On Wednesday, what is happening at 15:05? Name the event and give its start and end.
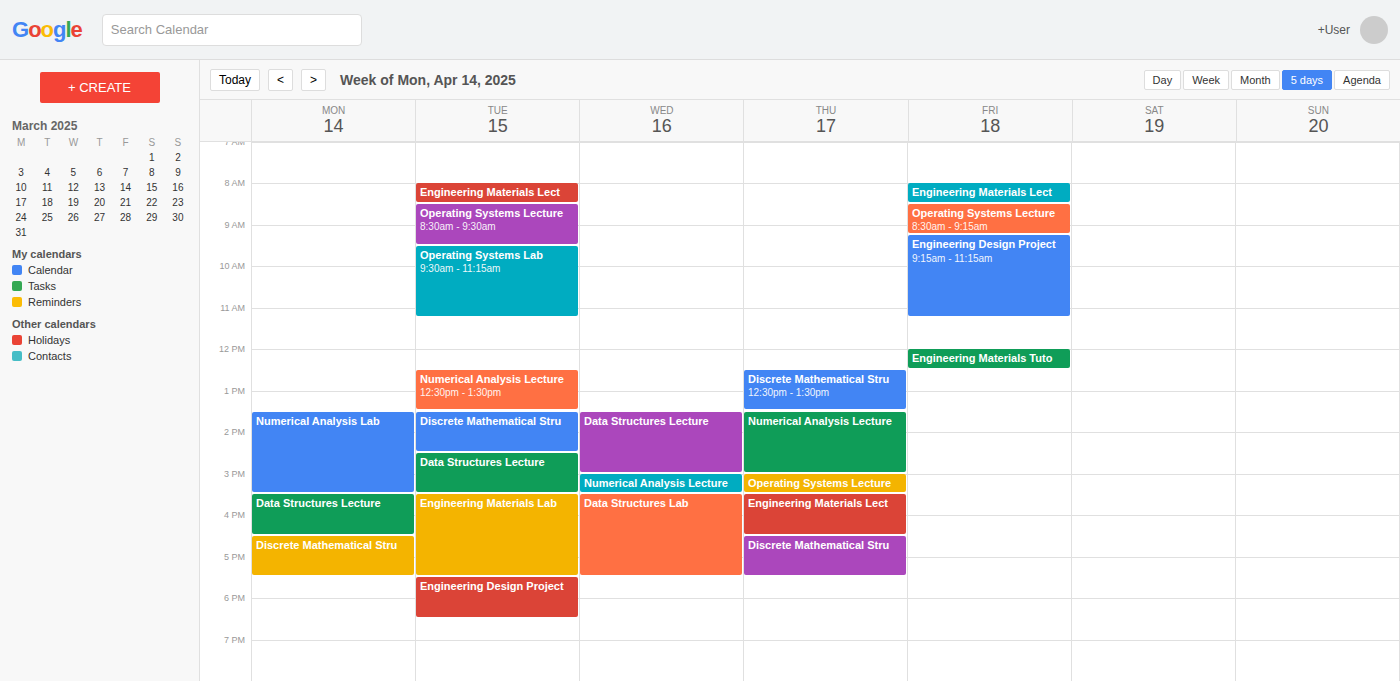
"Numerical Analysis Lecture", 15:00 to 15:30